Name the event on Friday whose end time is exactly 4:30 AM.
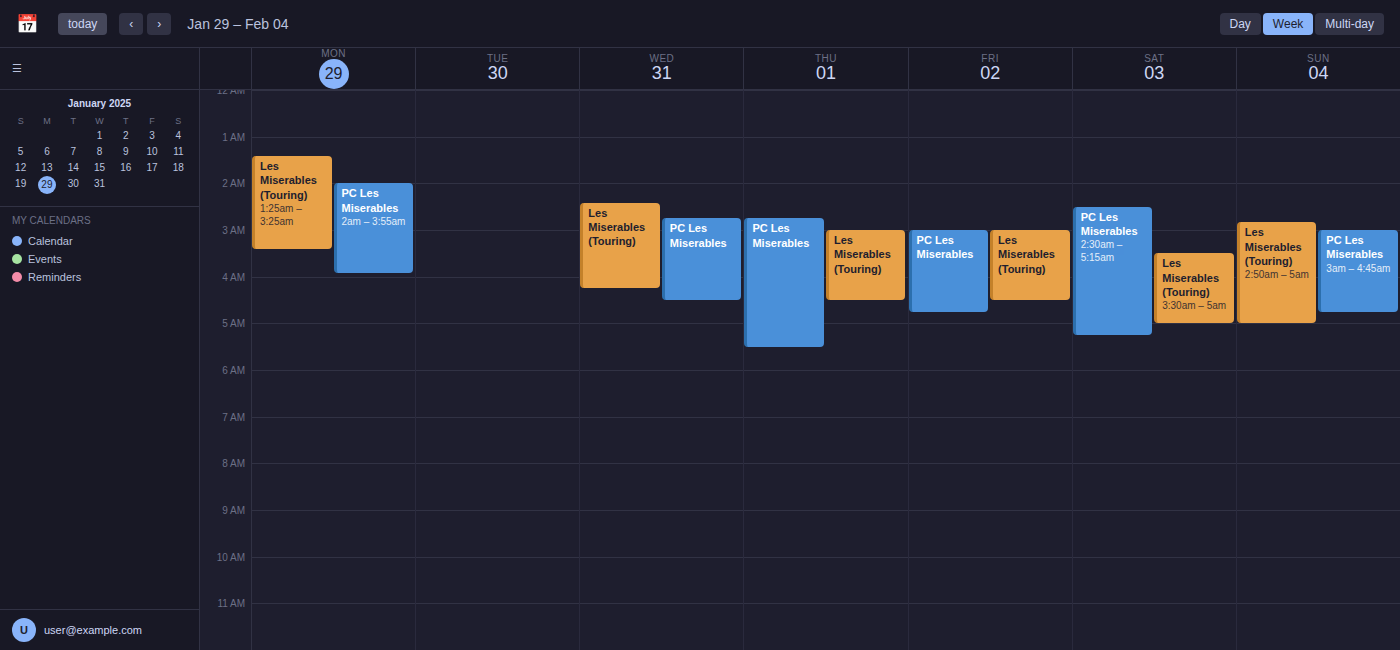
"Les Miserables (Touring)"